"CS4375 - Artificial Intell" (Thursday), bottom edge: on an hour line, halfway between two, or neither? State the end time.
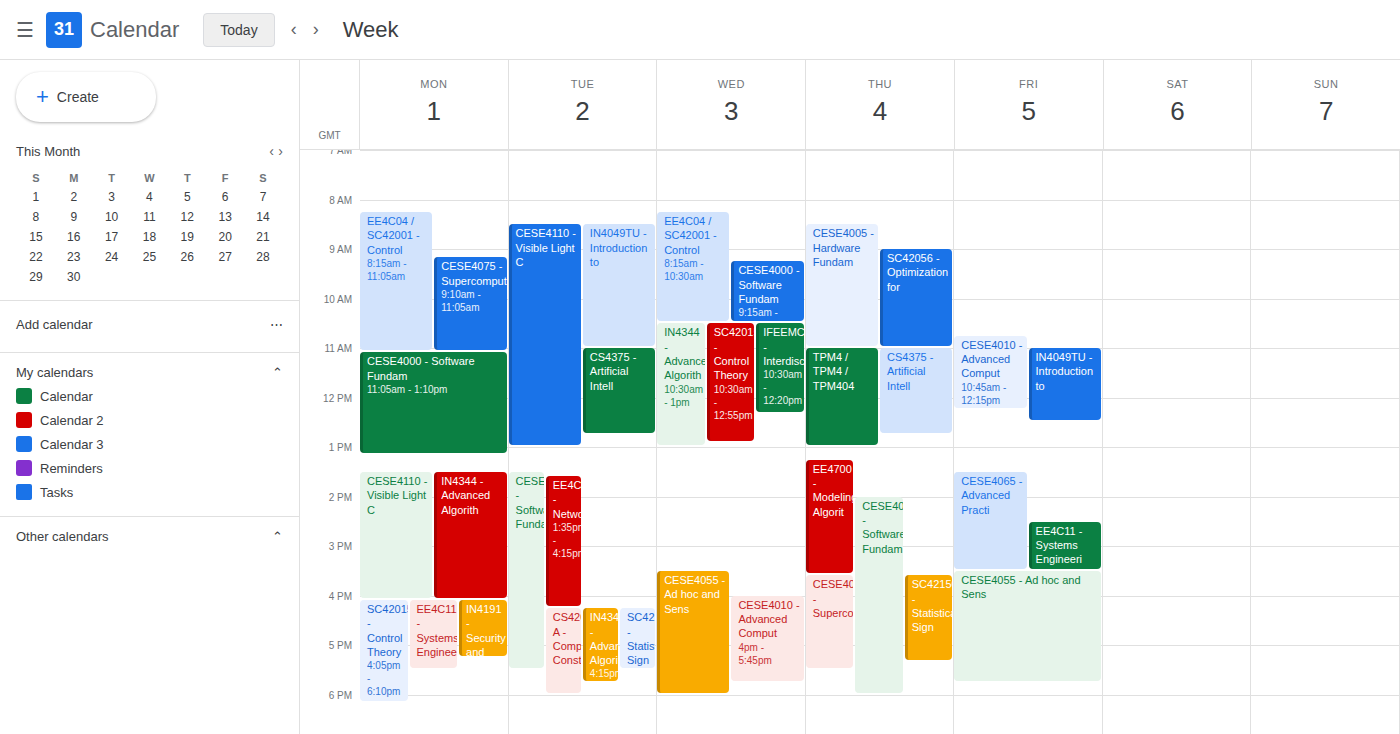
12:45 PM -- neither: three quarters of the way from the 12 PM line to the 1 PM line.